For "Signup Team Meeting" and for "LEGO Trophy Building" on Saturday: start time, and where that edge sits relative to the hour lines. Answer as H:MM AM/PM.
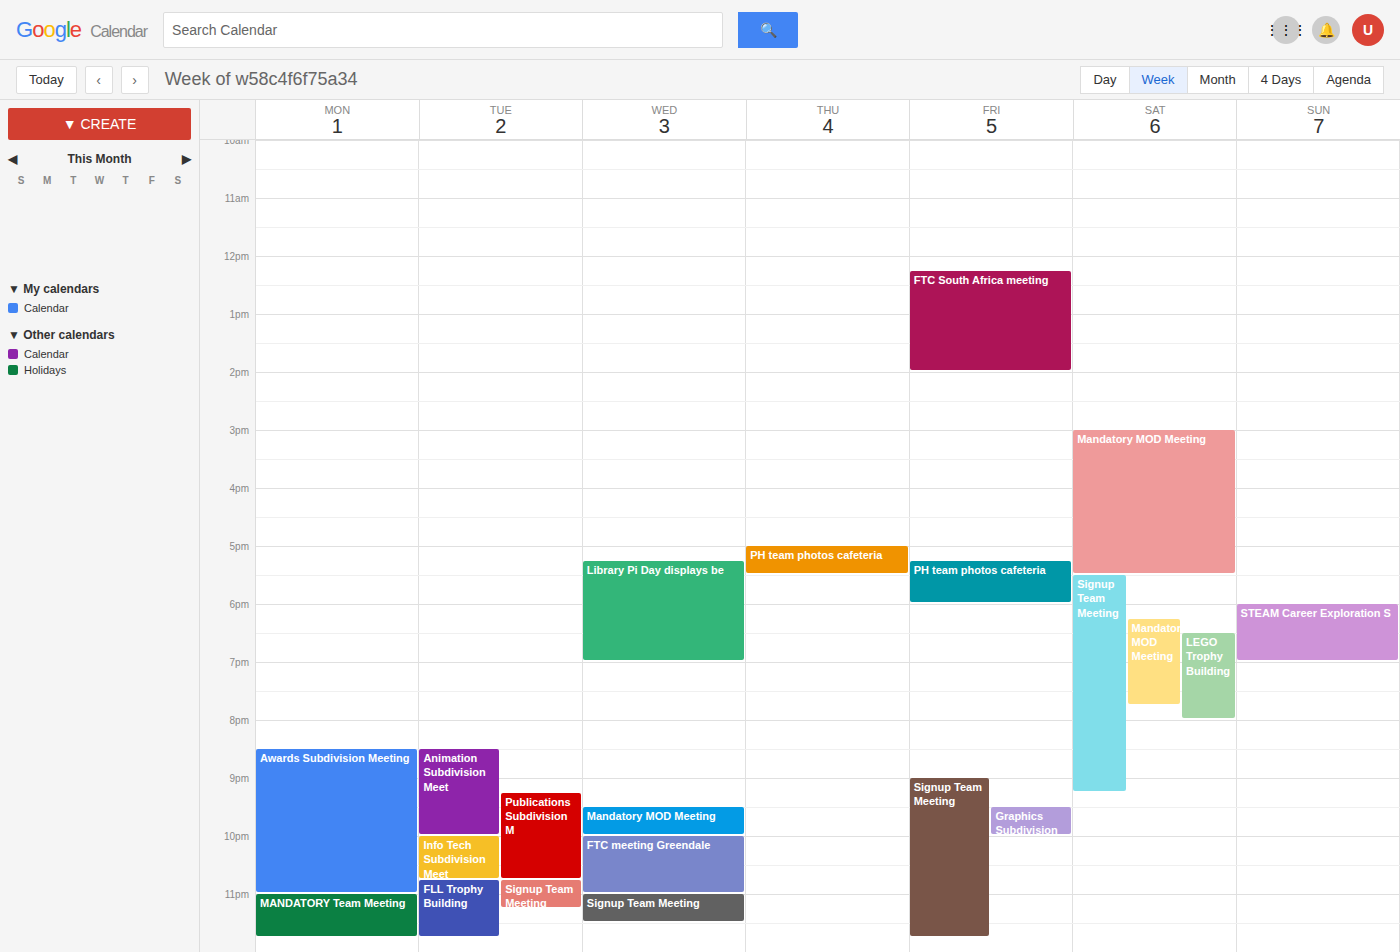
"Signup Team Meeting": 5:30 PM, halfway between the 5 PM and 6 PM lines. "LEGO Trophy Building": 6:30 PM, halfway between the 6 PM and 7 PM lines.